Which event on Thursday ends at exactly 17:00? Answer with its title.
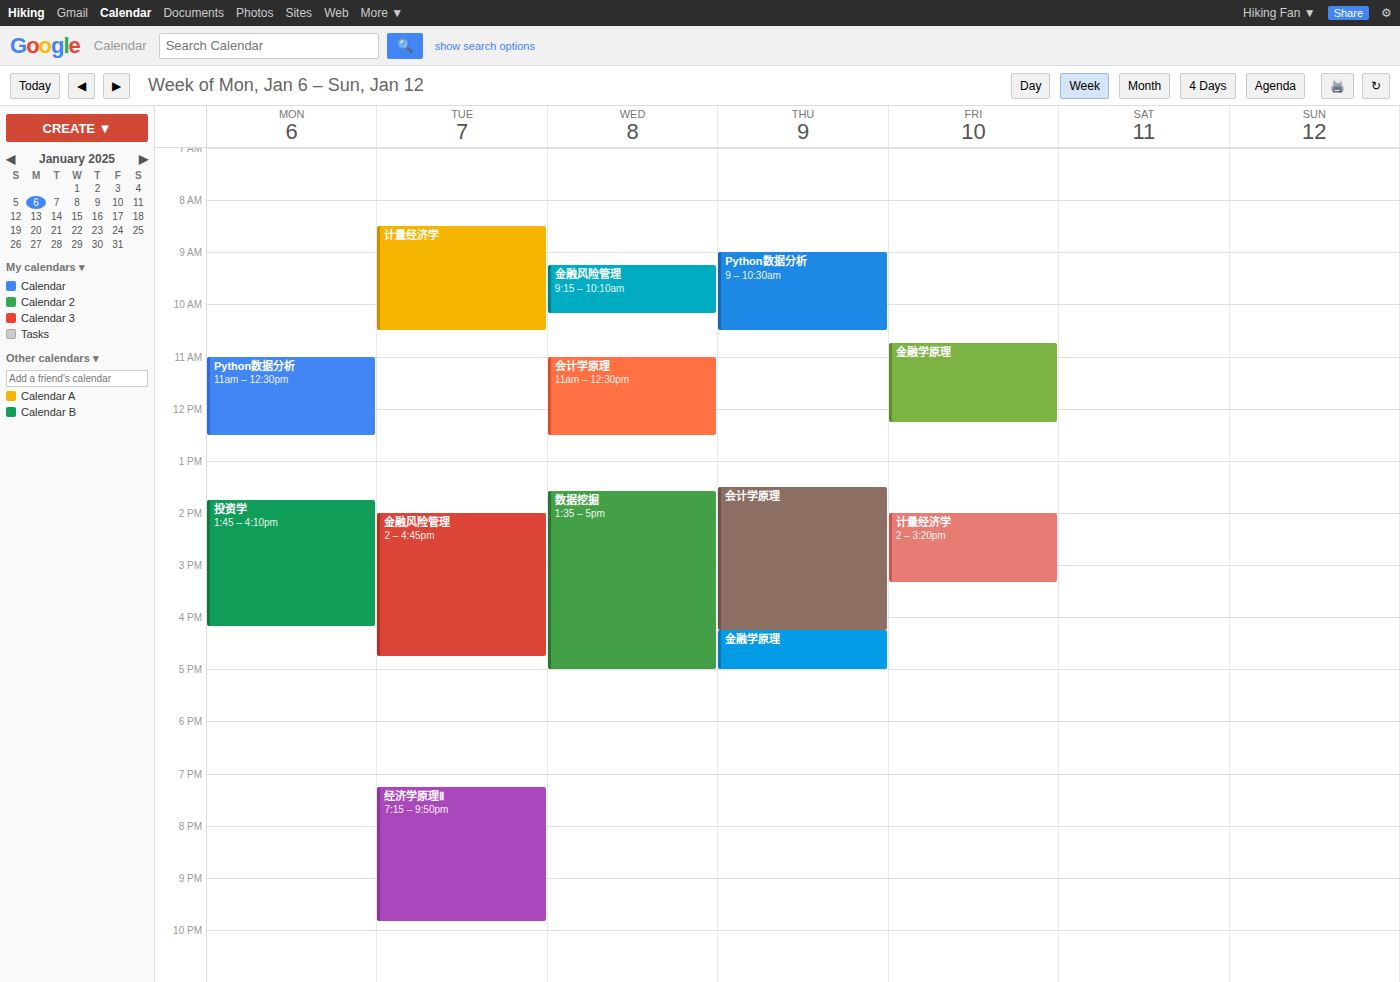
"金融学原理"